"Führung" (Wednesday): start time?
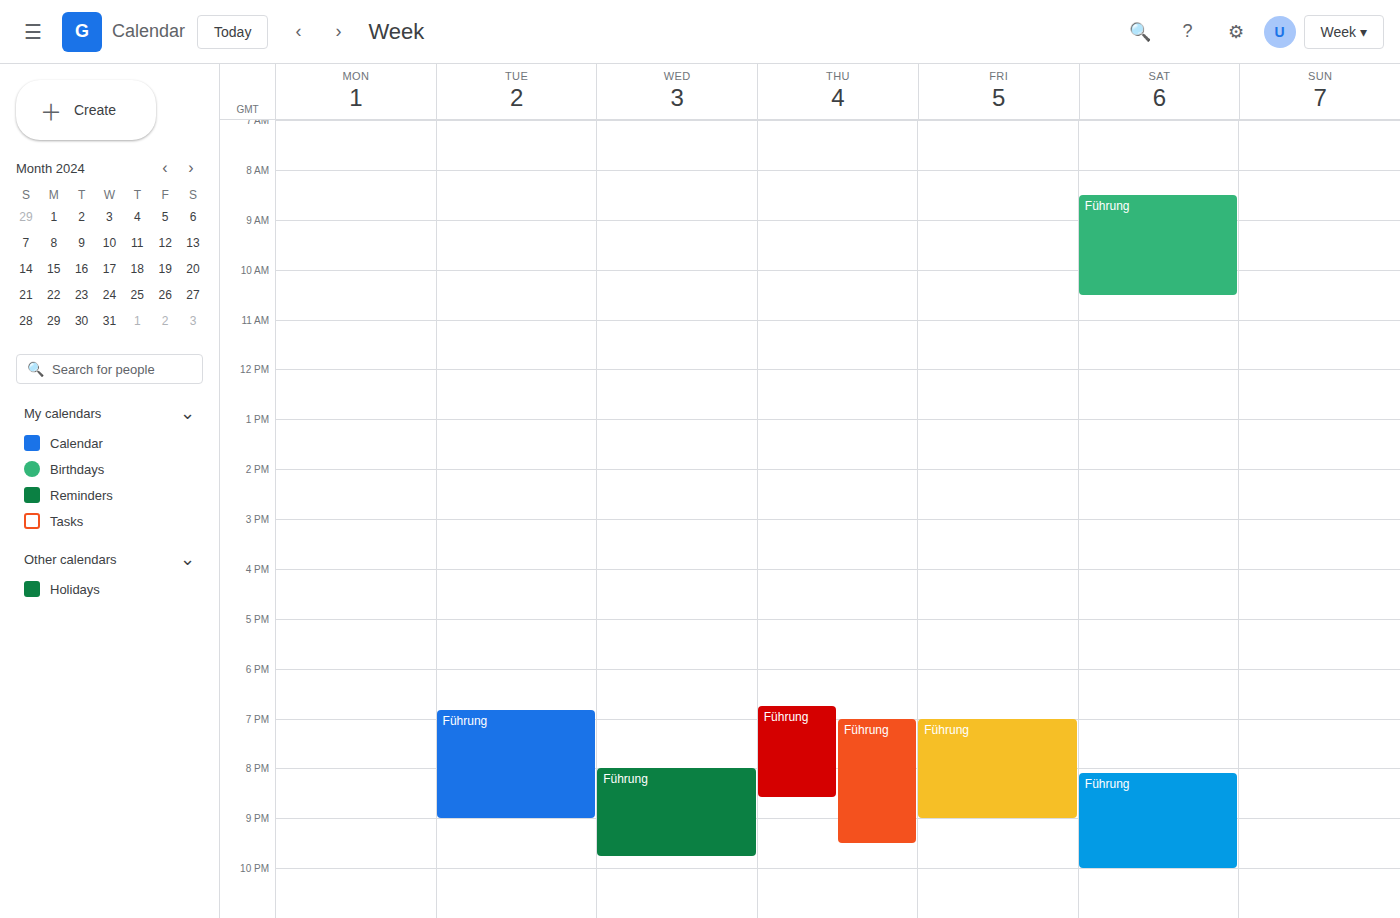
8:00 PM